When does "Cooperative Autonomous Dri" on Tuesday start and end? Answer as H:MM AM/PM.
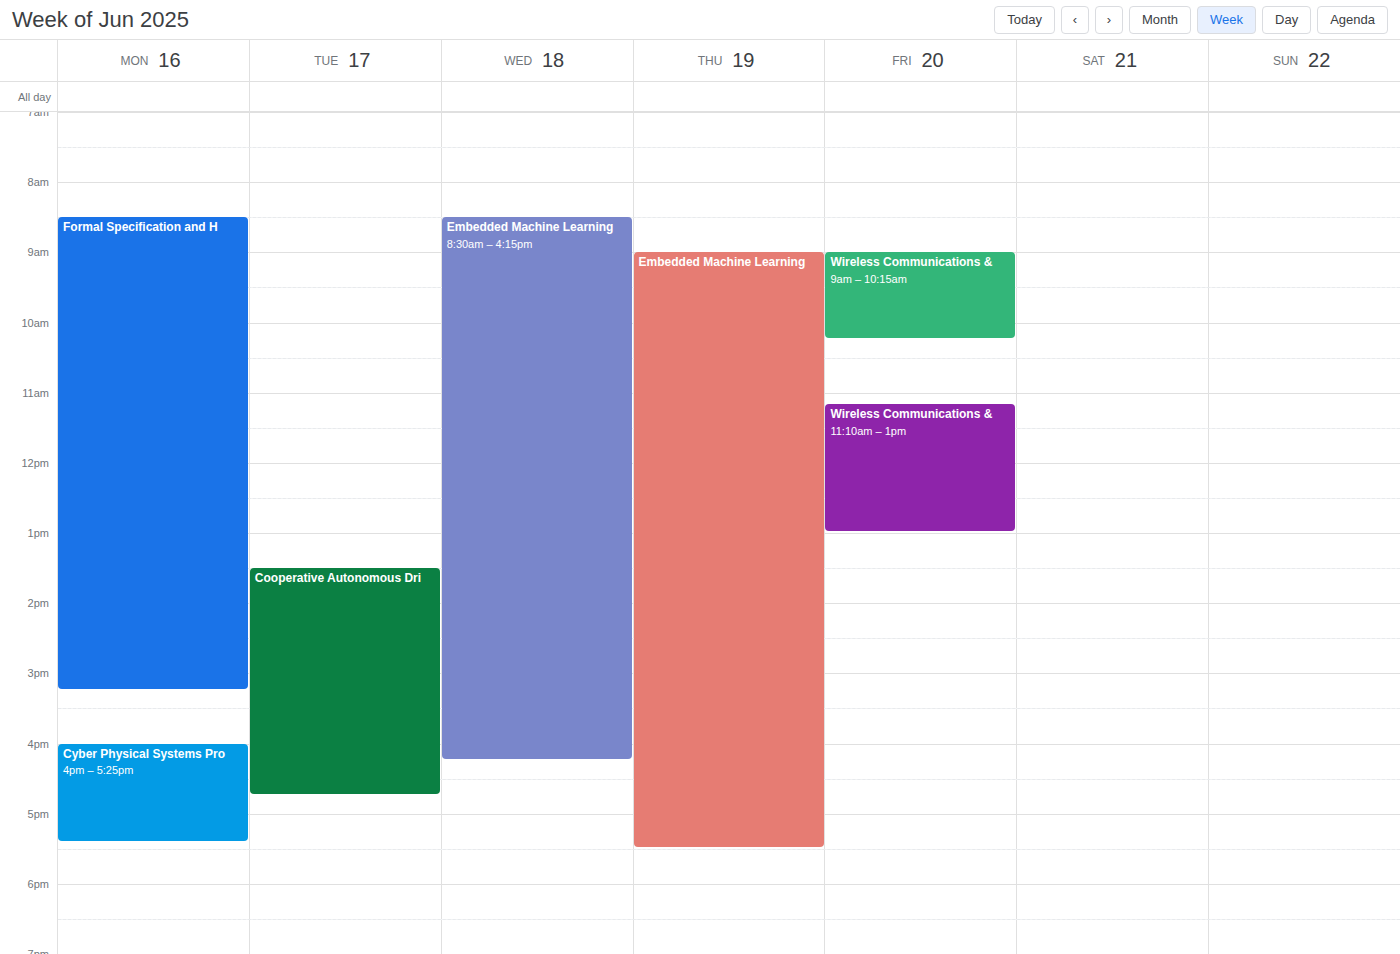
1:30 PM to 4:45 PM